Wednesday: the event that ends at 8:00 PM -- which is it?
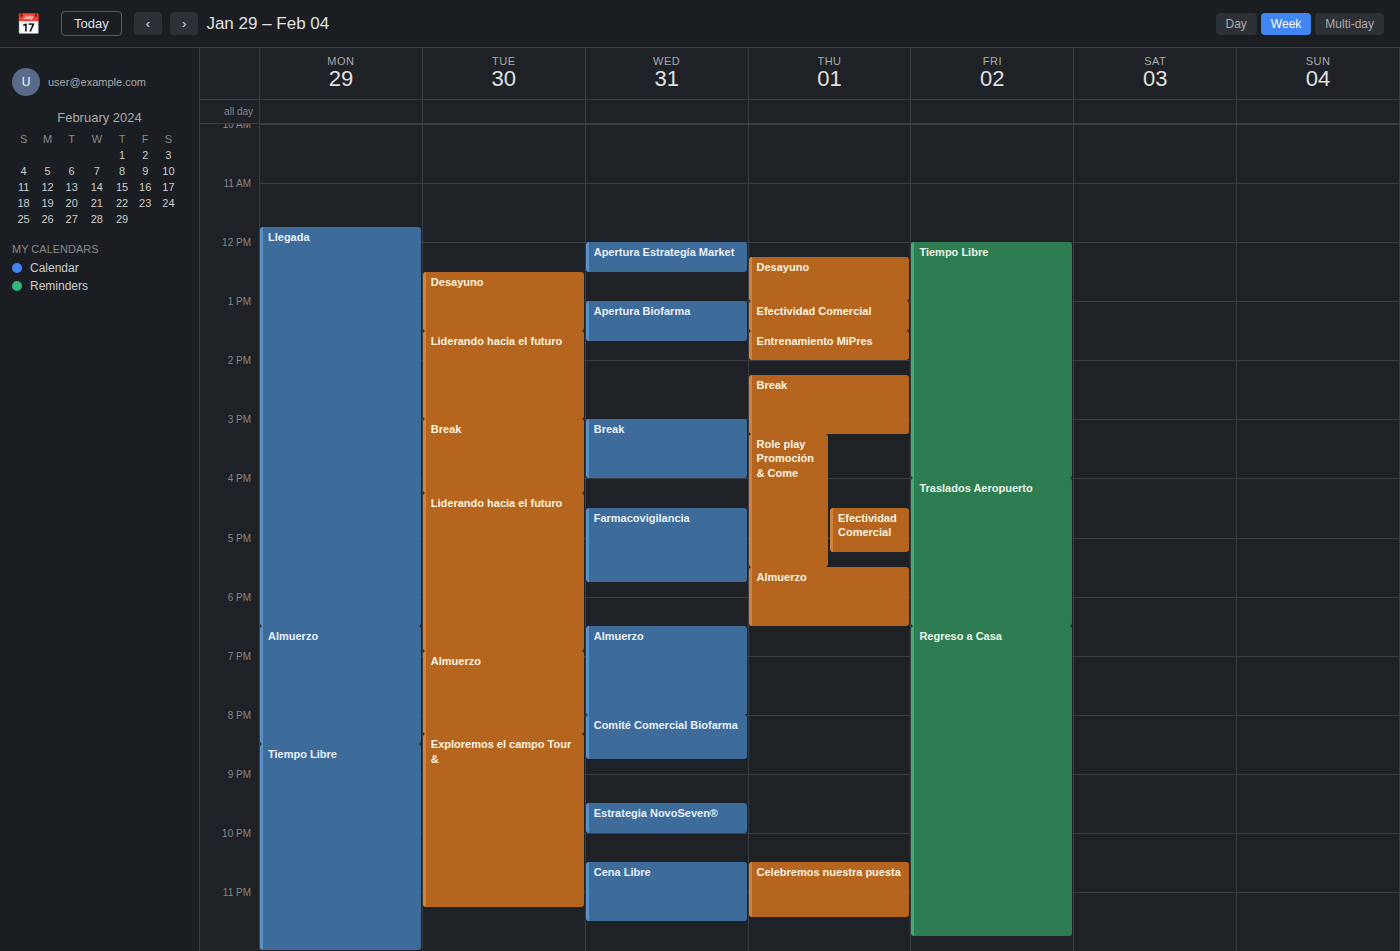
"Almuerzo"